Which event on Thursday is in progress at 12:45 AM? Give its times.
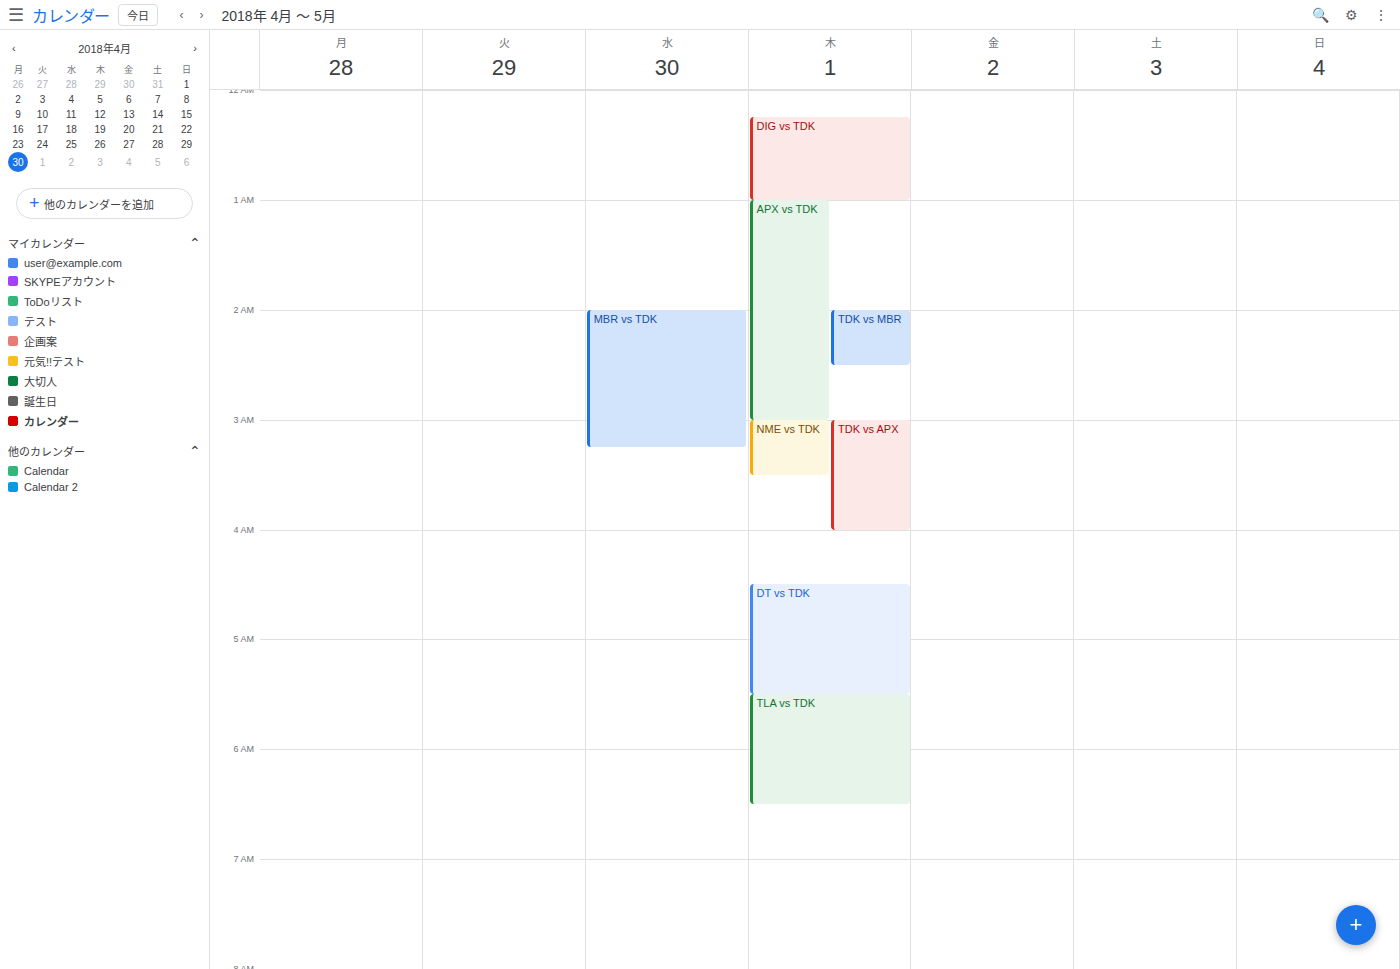
"DIG vs TDK", 12:15 AM to 1:00 AM